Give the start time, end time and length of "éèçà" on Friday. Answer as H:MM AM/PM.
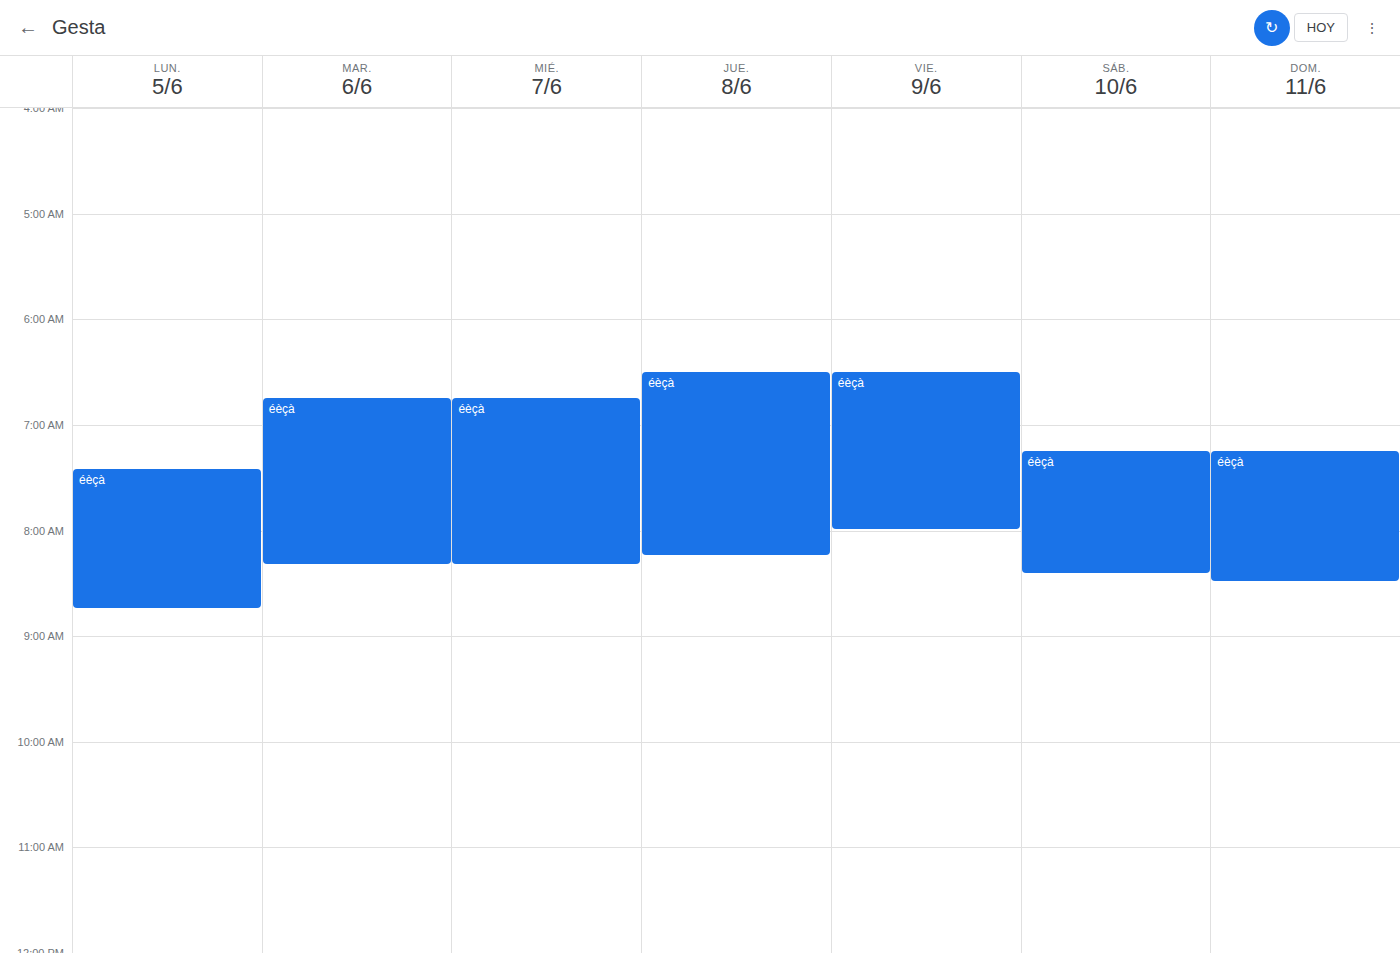
6:30 AM to 8:00 AM, 1 hour 30 minutes